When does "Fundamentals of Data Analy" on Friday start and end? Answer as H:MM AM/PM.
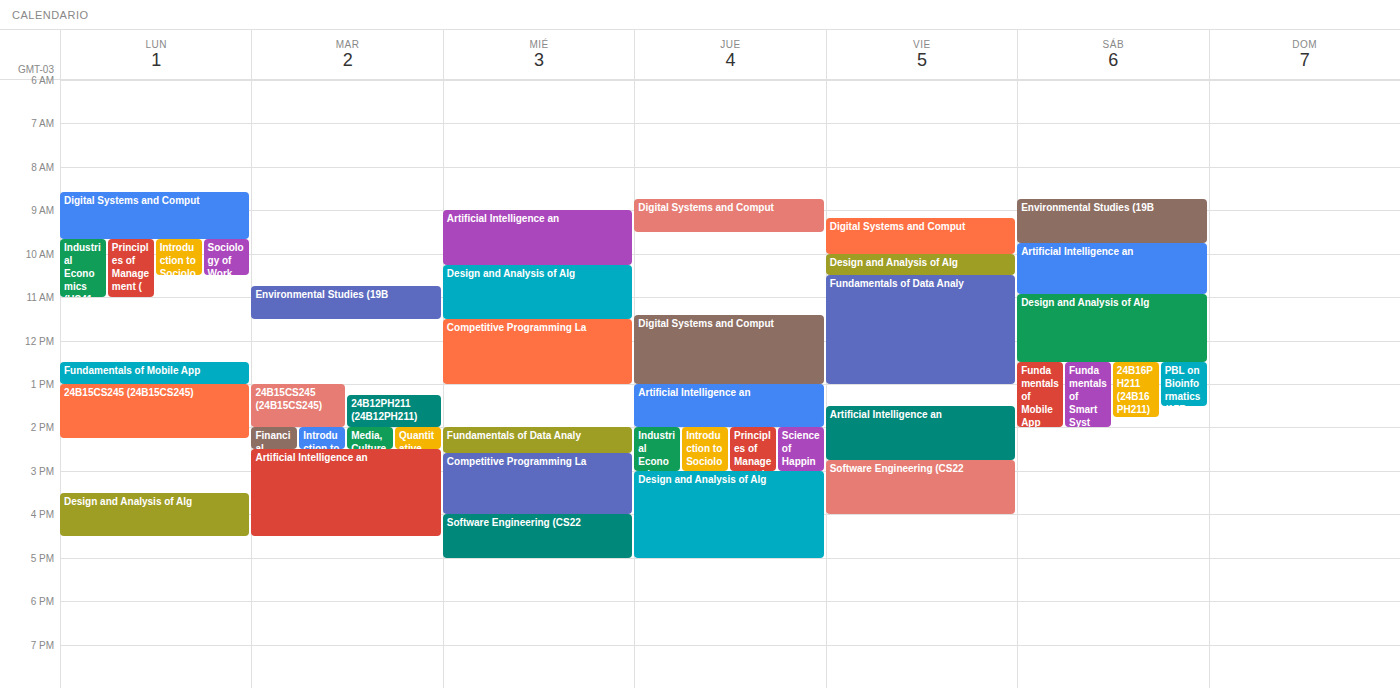
10:30 AM to 1:00 PM